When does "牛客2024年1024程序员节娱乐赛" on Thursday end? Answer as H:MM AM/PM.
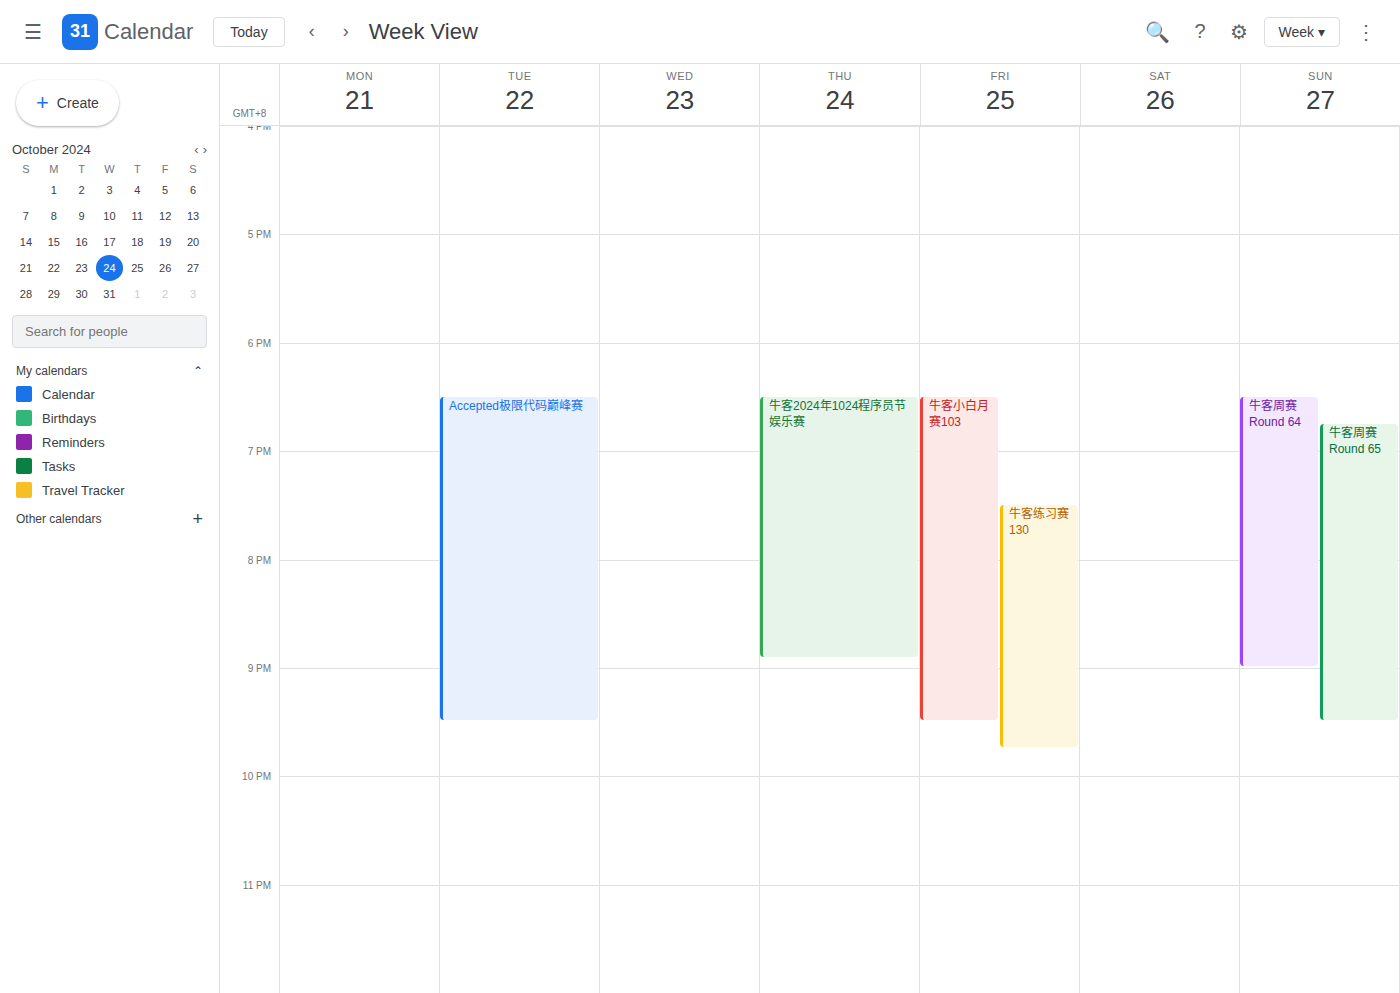
8:55 PM